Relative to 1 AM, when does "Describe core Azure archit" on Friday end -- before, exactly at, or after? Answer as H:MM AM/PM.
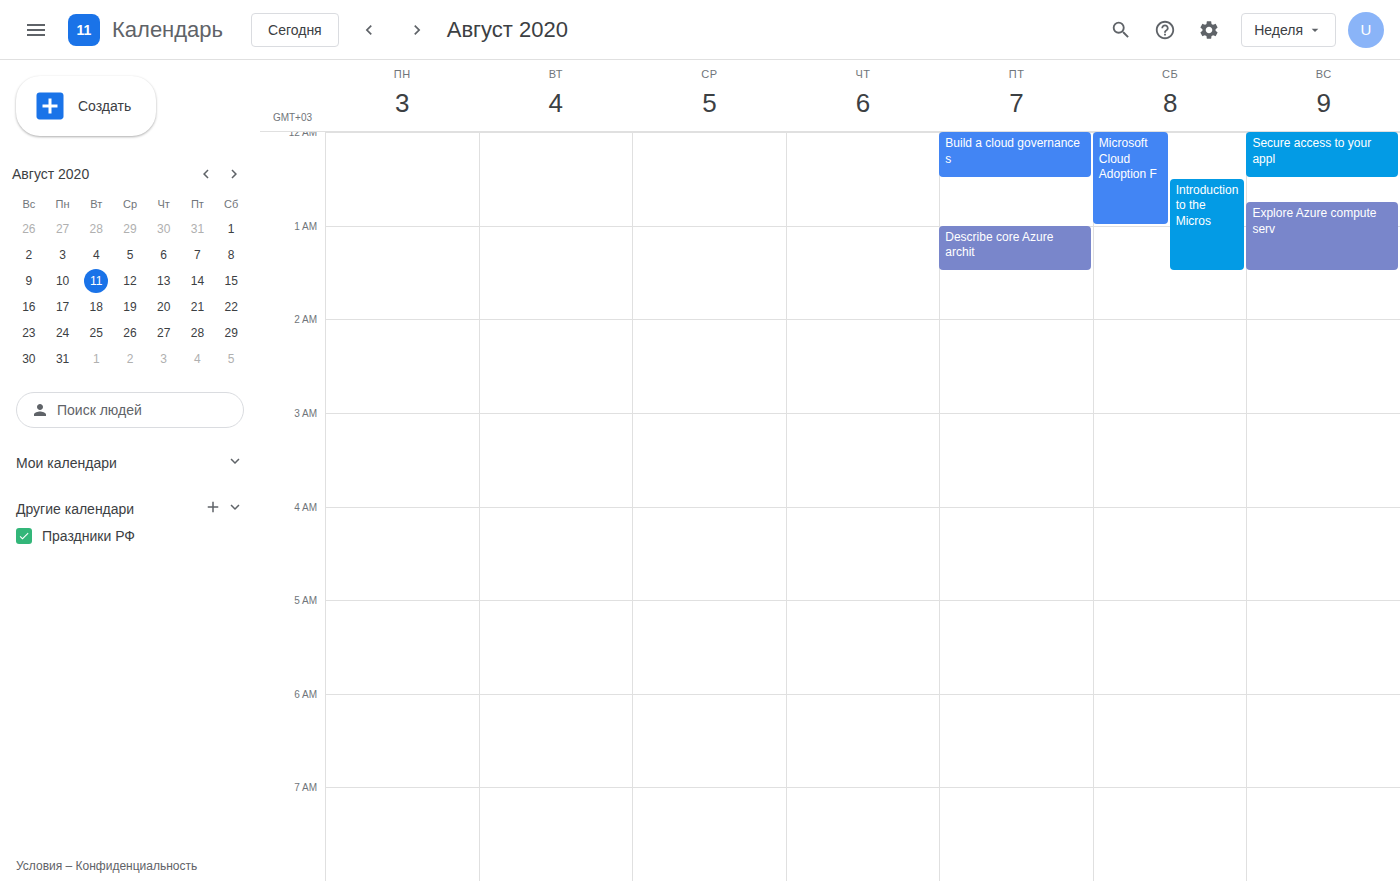
1:30 AM -- after 1 AM, 30 minutes below the 1 AM line.